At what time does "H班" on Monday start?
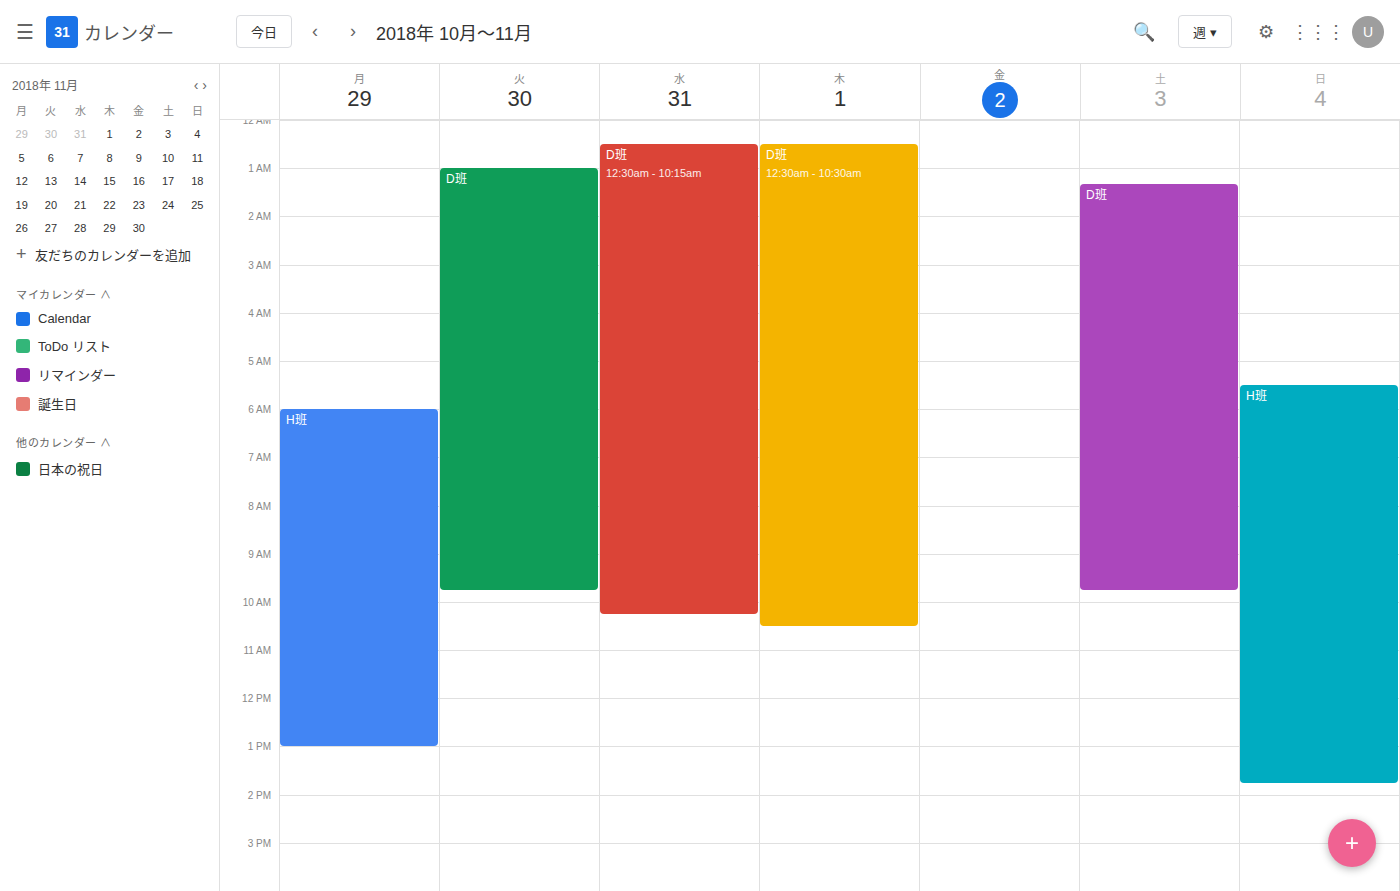
6:00 AM